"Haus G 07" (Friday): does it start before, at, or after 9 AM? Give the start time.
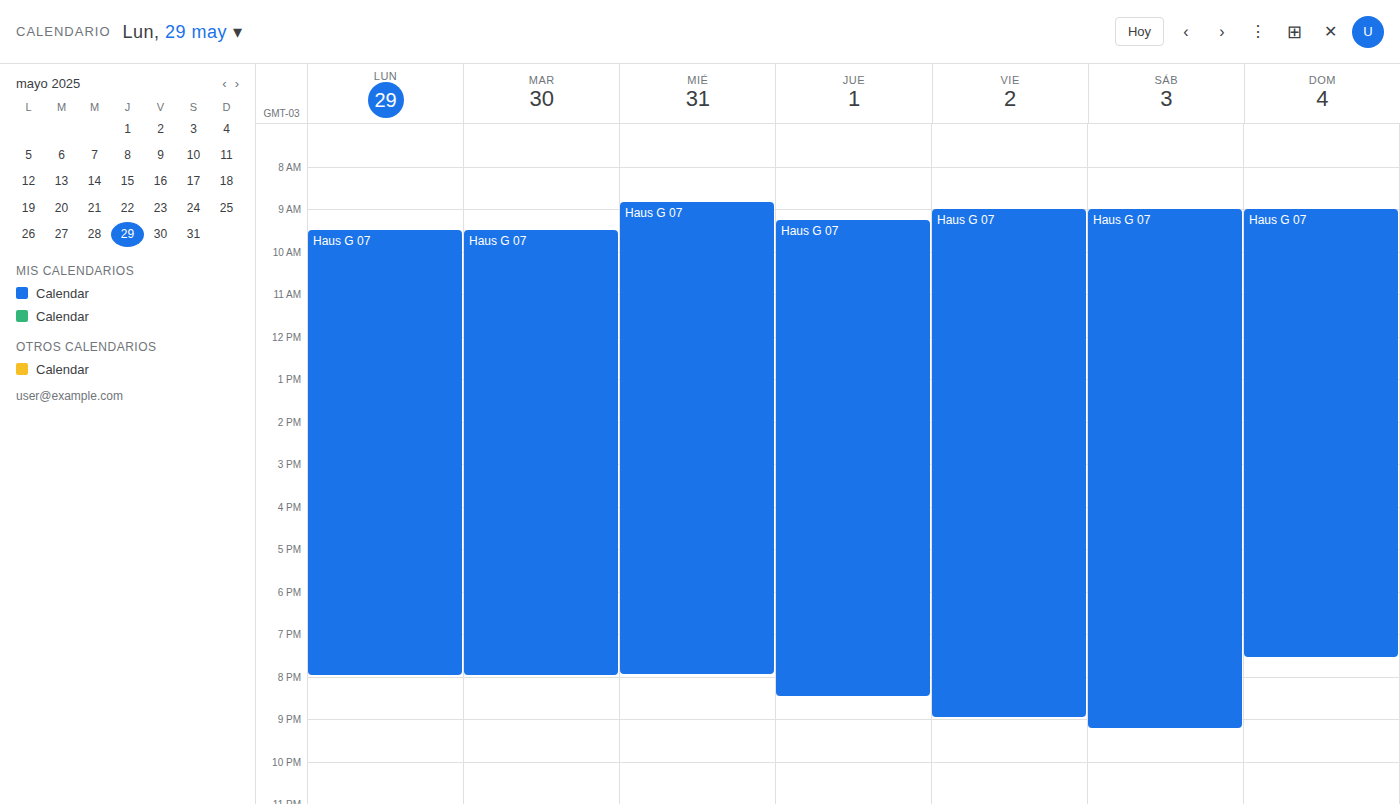
9:00 AM -- exactly at 9 AM, on the 9 AM line.